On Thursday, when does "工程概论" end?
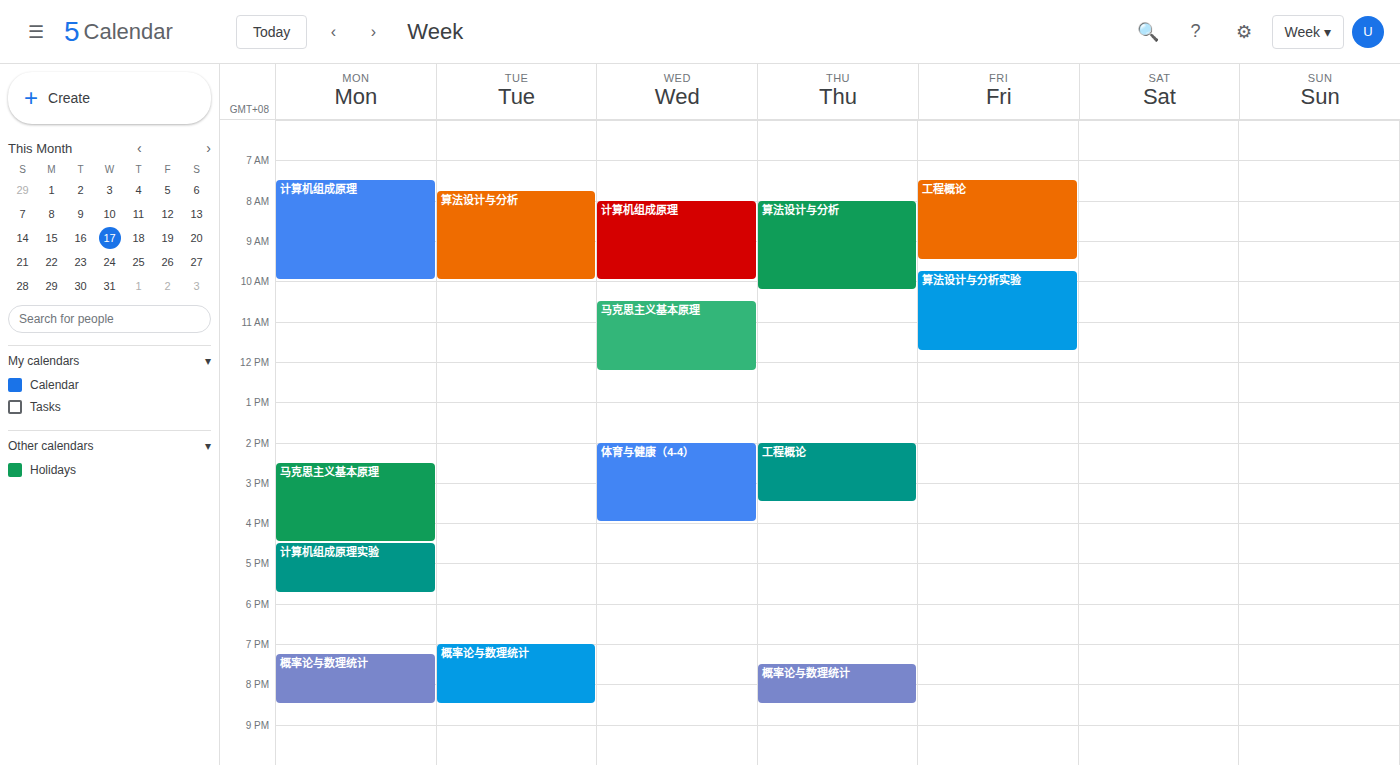
3:30 PM